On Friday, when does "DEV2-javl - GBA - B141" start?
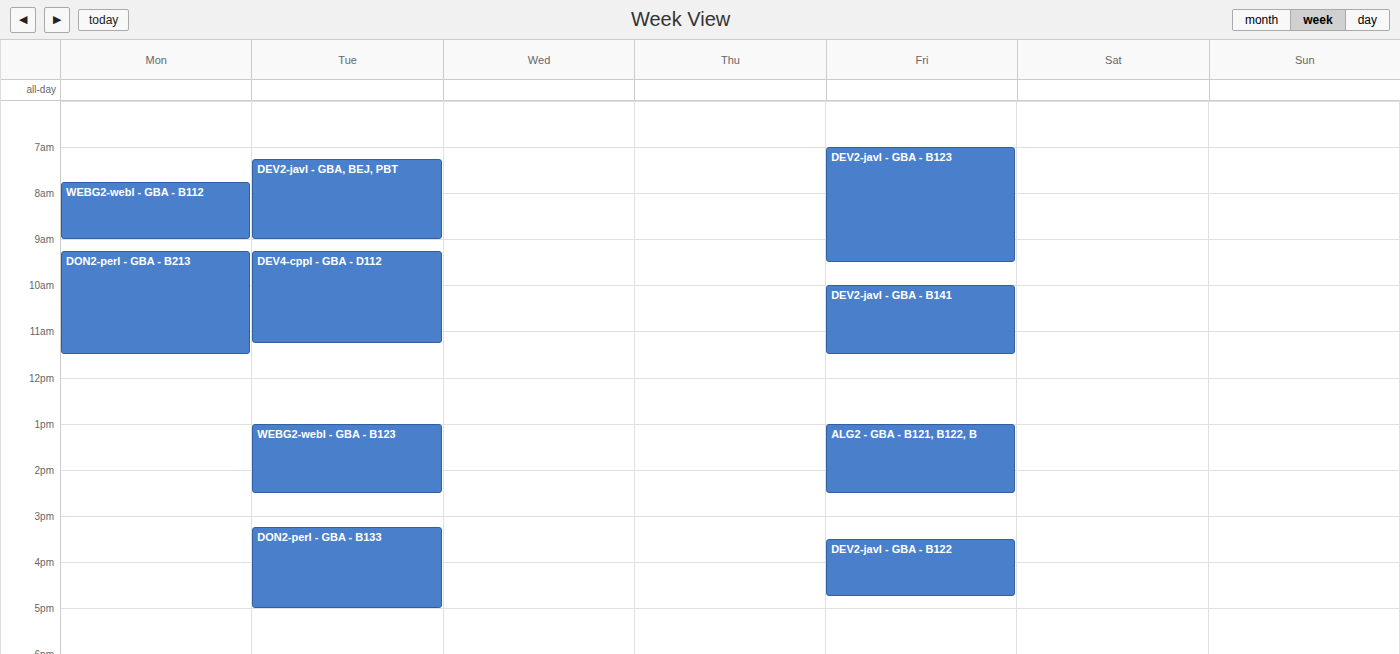
10:00